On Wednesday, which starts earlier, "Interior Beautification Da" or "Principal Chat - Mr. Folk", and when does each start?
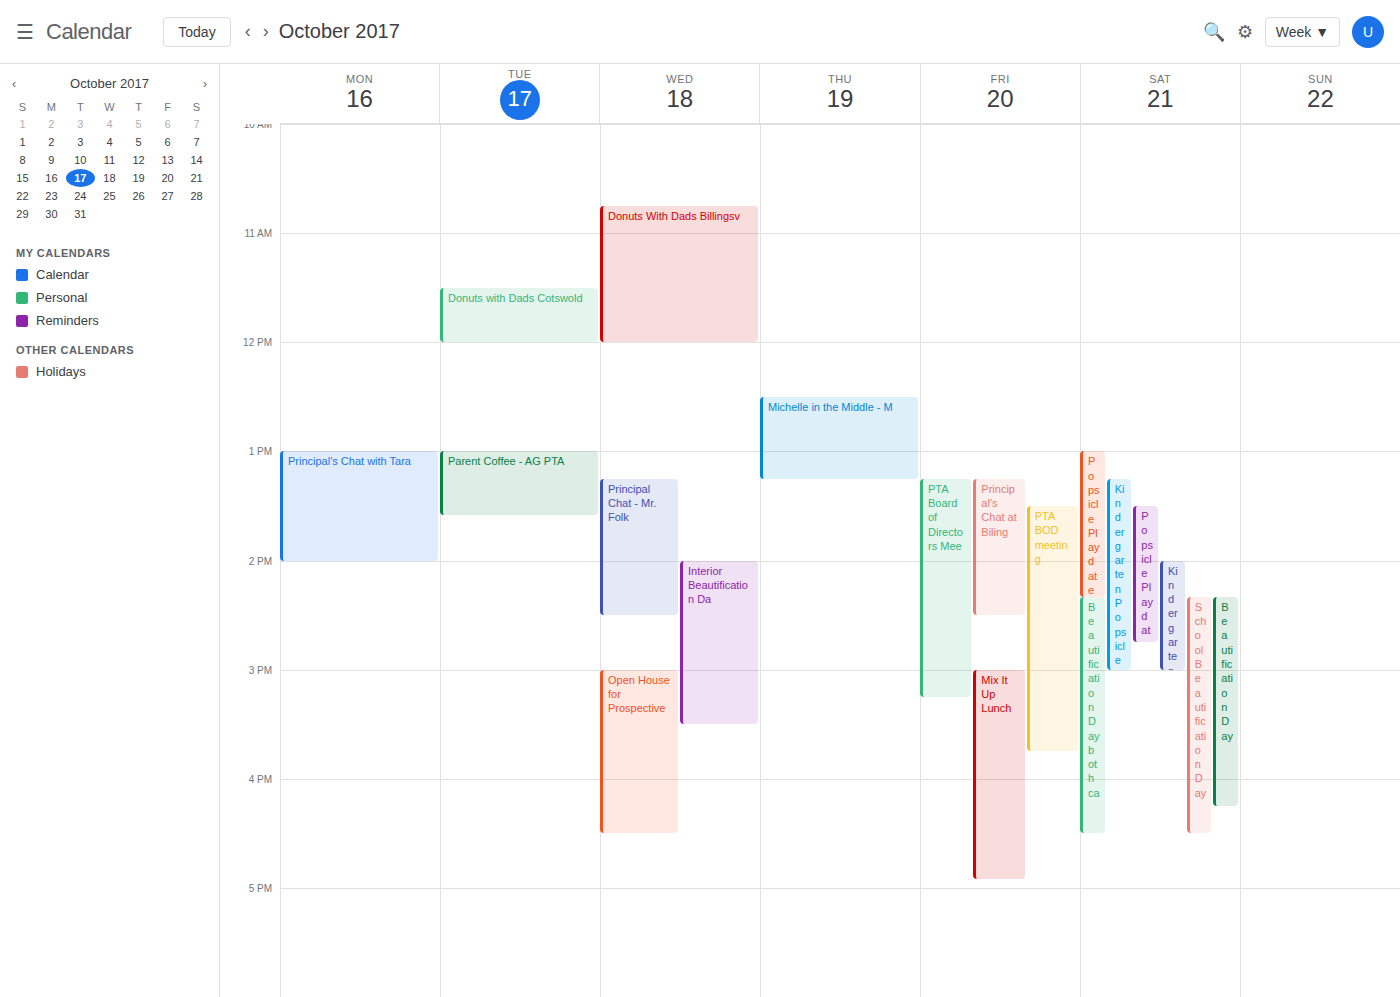
"Principal Chat - Mr. Folk" 1:15 PM; "Interior Beautification Da" 2:00 PM.